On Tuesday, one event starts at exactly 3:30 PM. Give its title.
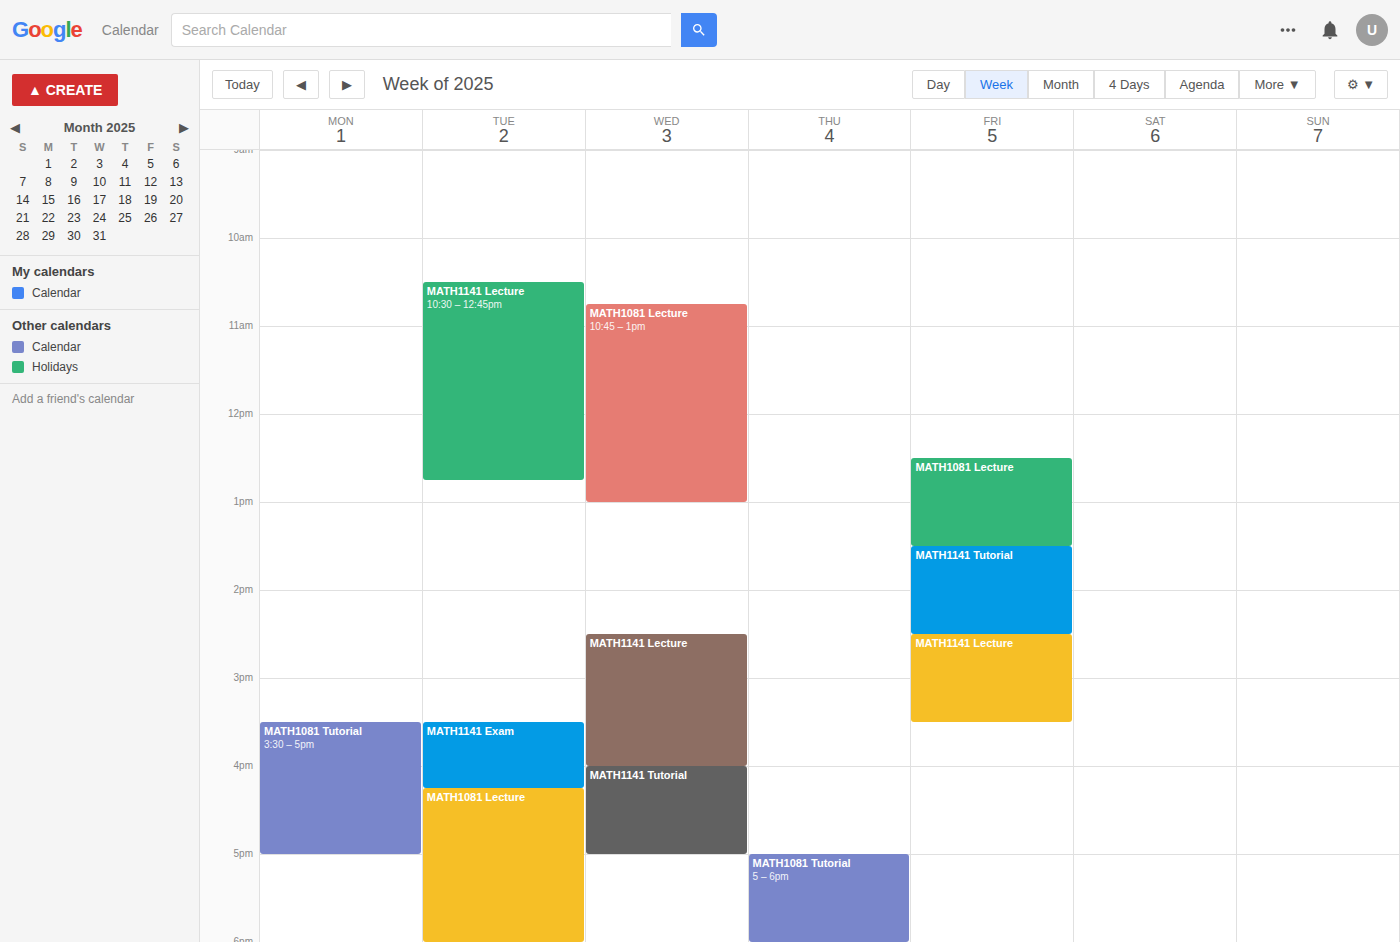
"MATH1141 Exam"